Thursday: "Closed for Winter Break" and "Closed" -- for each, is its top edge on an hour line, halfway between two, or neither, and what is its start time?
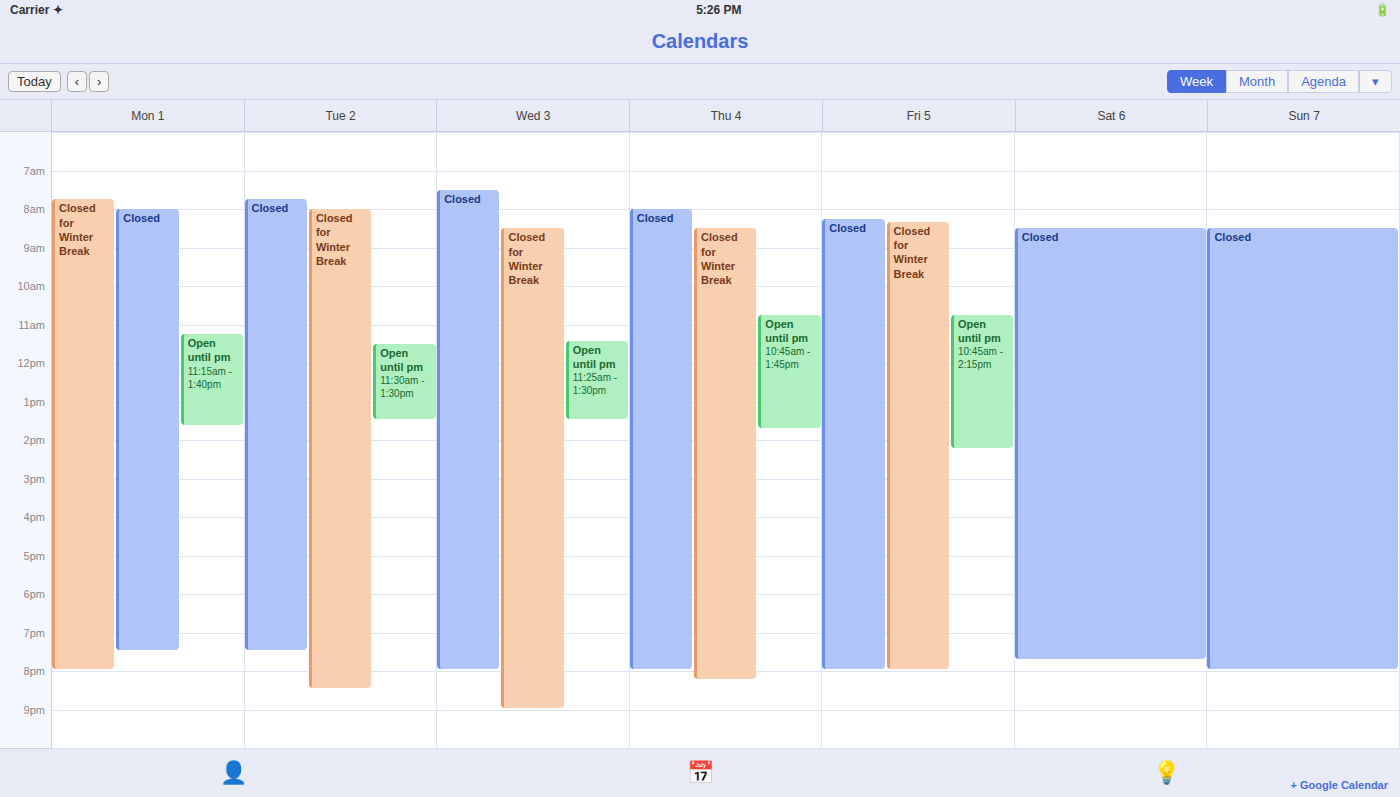
"Closed for Winter Break": 8:30 AM, halfway between the 8 AM and 9 AM lines. "Closed": 8:00 AM, exactly on the 8 AM line.